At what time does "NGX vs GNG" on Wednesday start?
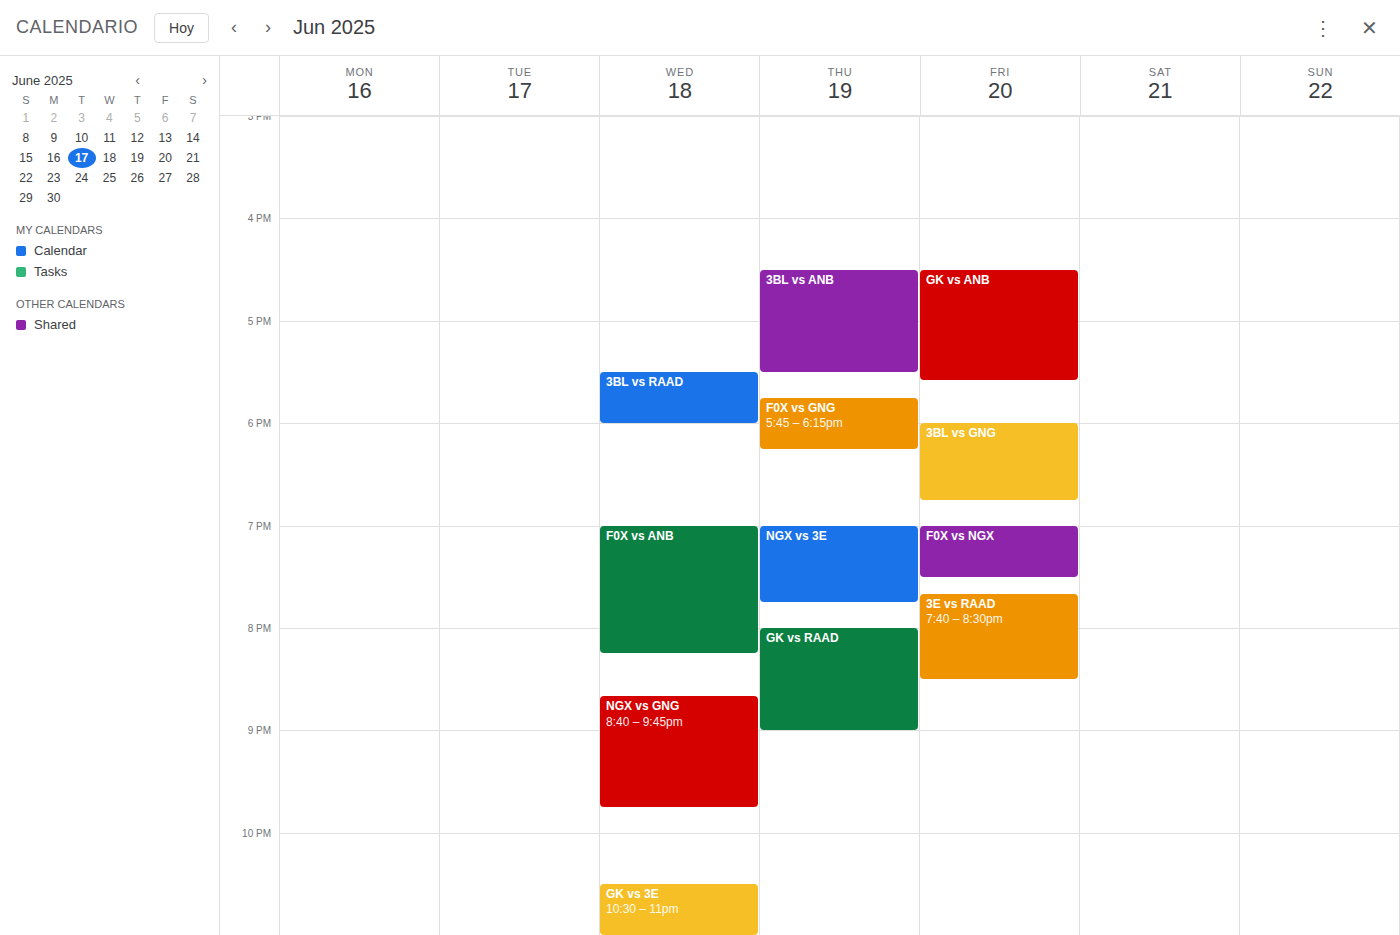
8:40 PM